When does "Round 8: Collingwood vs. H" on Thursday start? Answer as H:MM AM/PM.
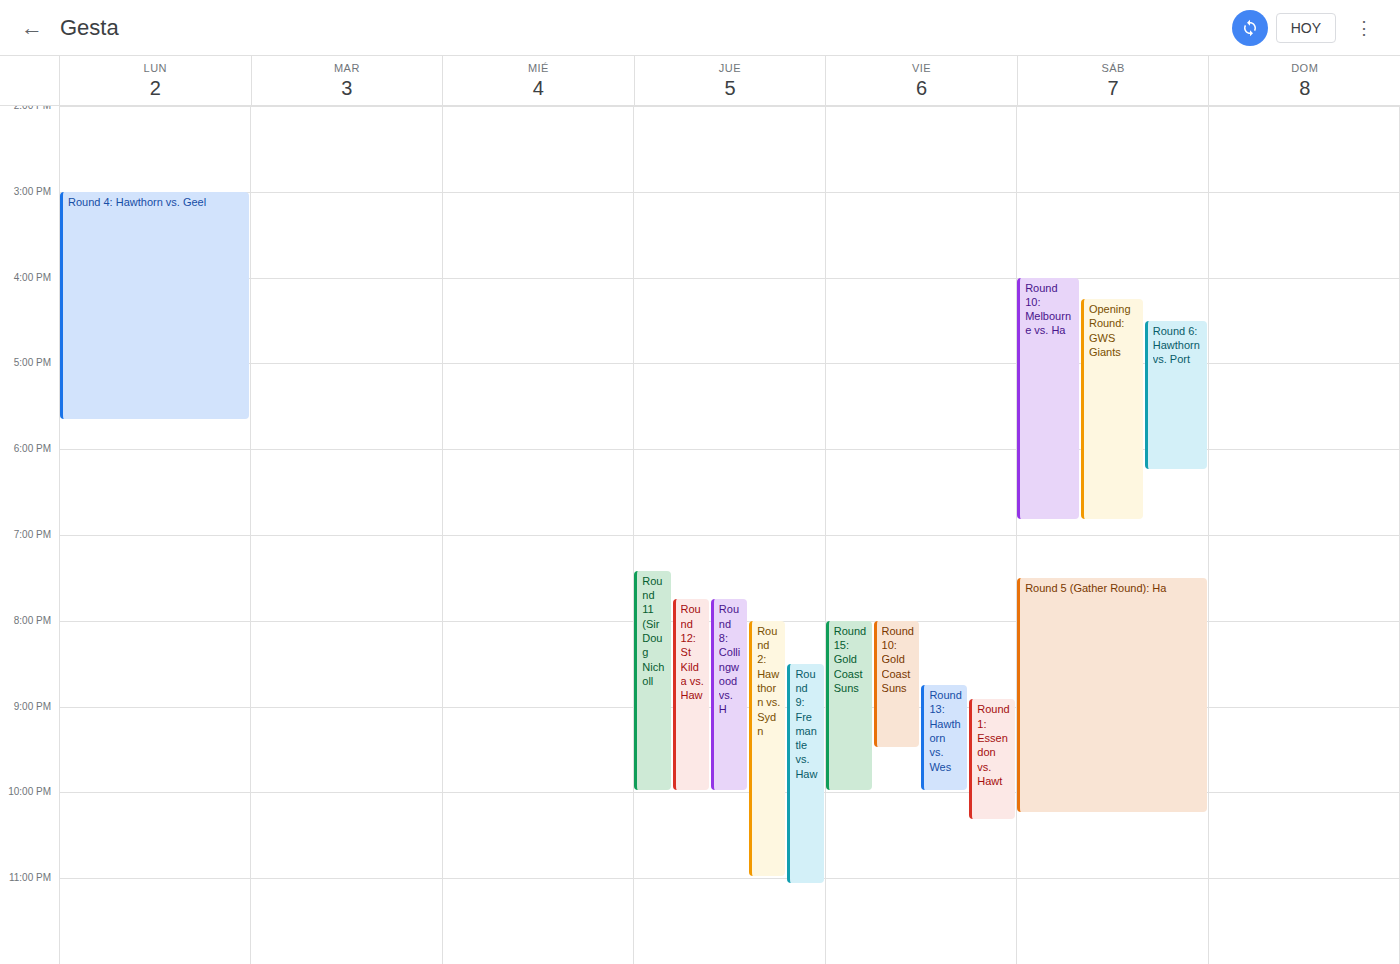
7:45 PM